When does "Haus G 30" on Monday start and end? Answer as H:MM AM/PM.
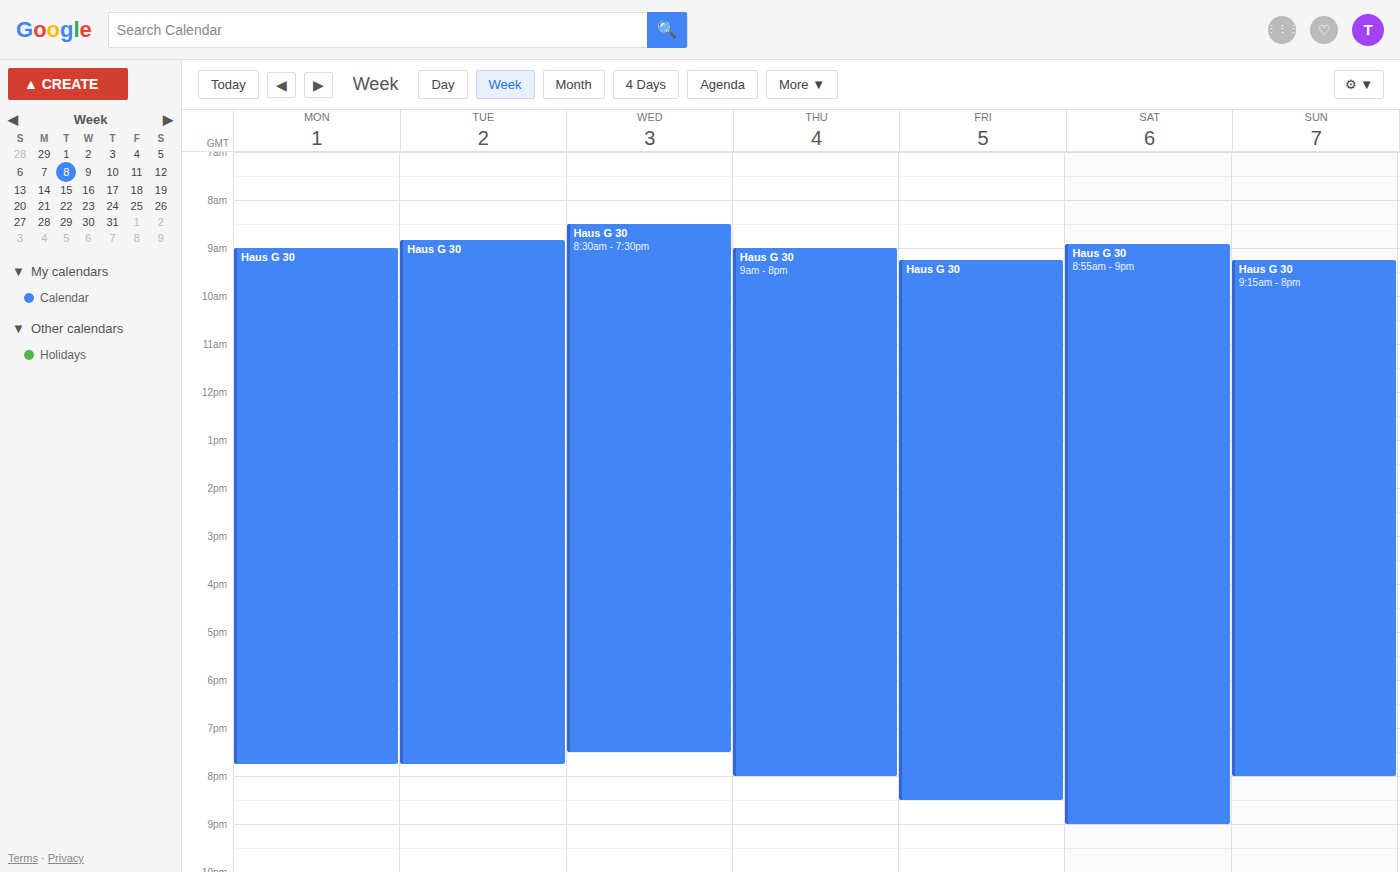
9:00 AM to 7:45 PM